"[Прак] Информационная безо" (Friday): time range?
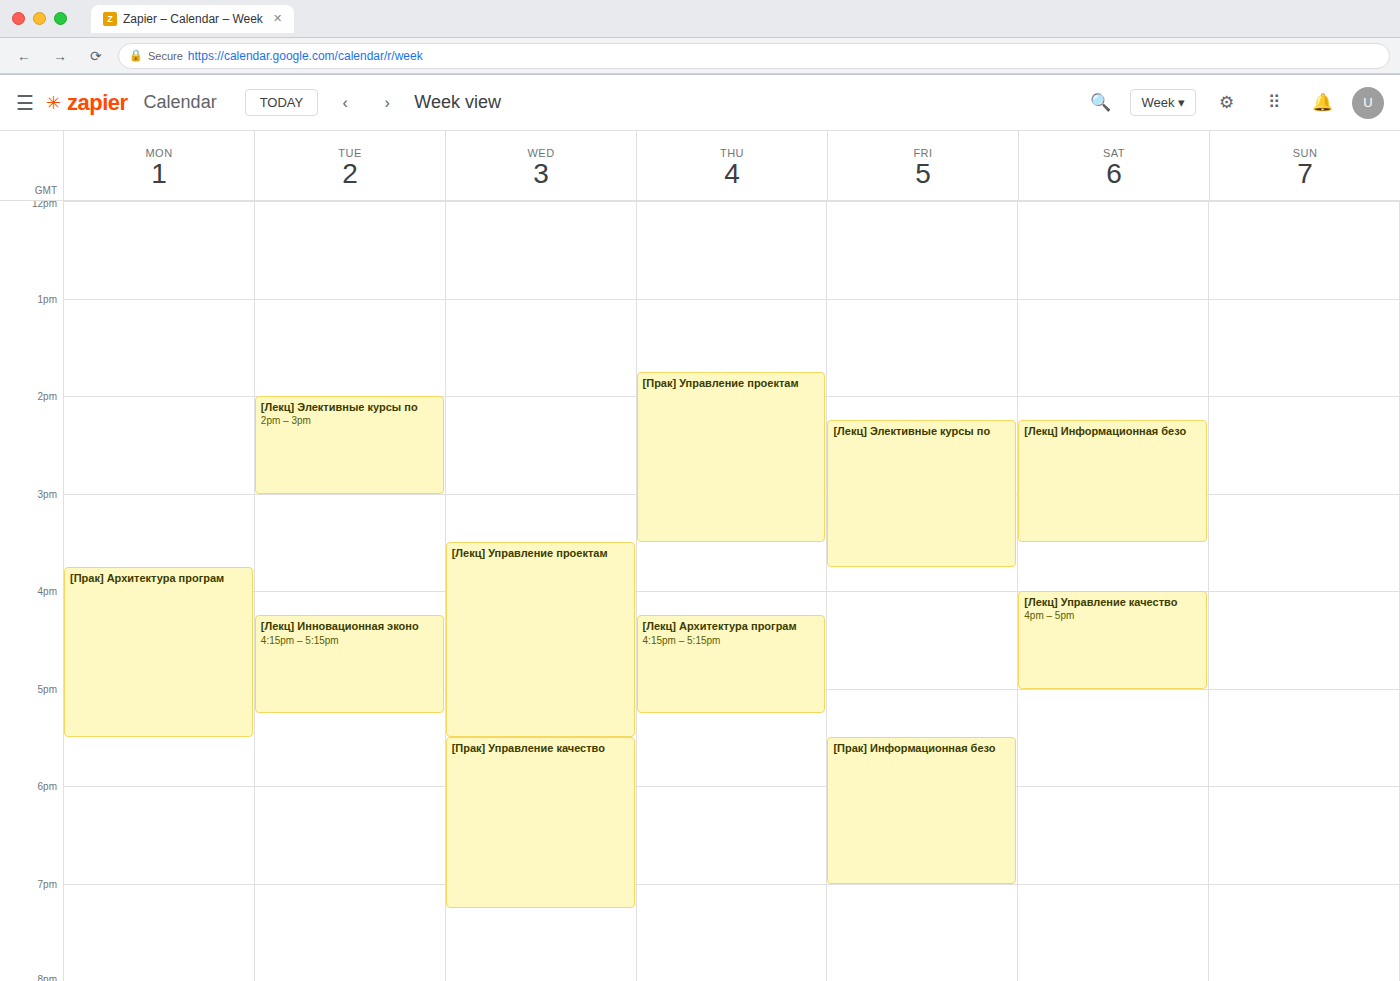
17:30 to 19:00